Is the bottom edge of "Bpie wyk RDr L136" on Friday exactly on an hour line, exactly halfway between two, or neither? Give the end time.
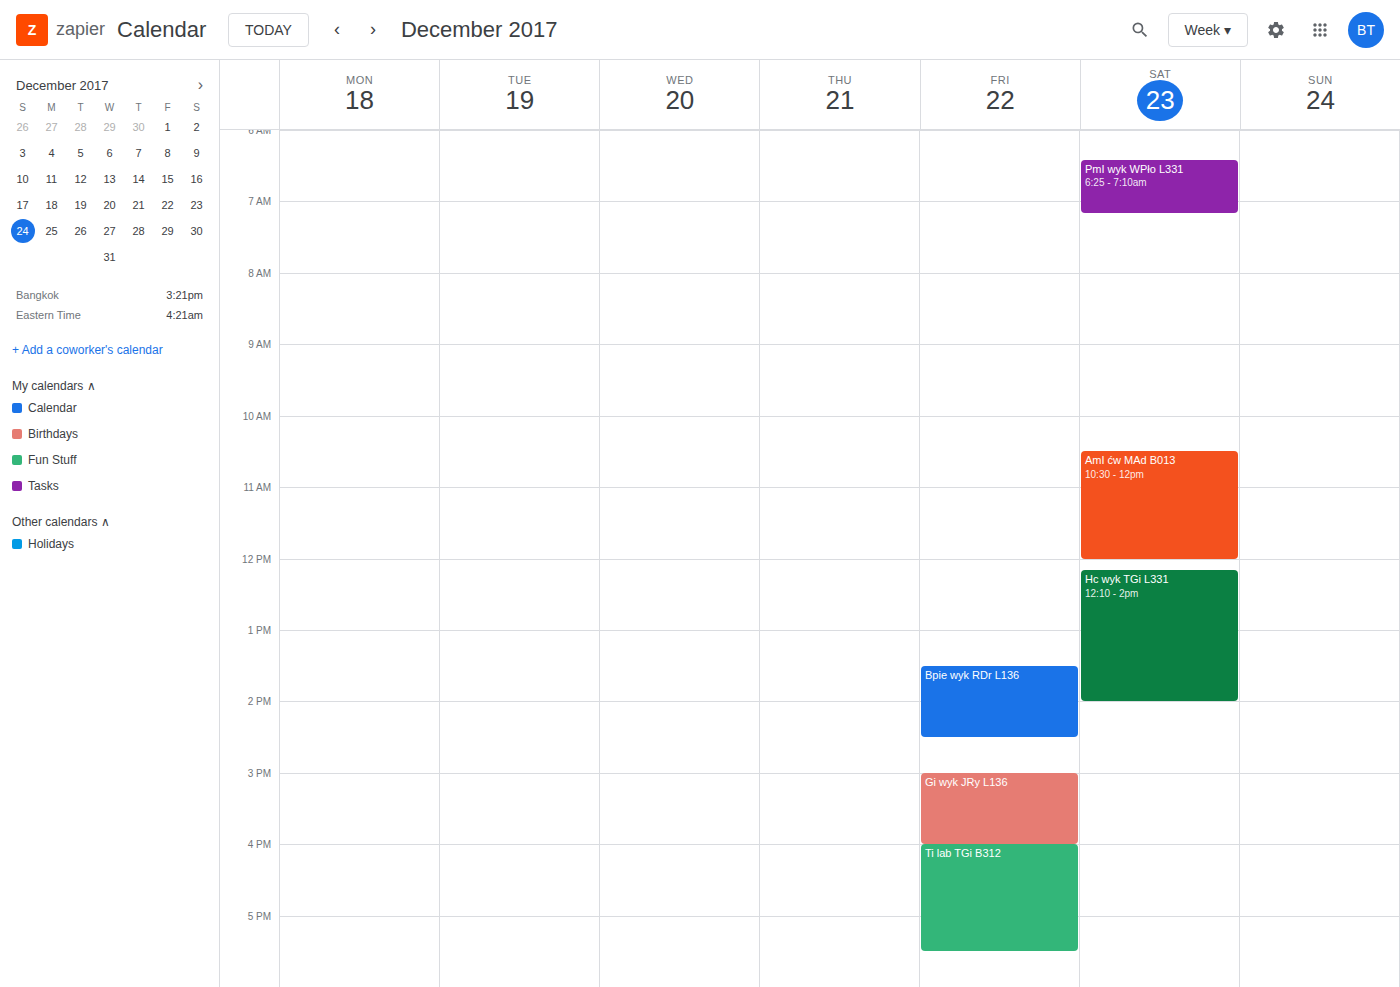
2:30 PM -- halfway between the 2 PM and 3 PM lines.